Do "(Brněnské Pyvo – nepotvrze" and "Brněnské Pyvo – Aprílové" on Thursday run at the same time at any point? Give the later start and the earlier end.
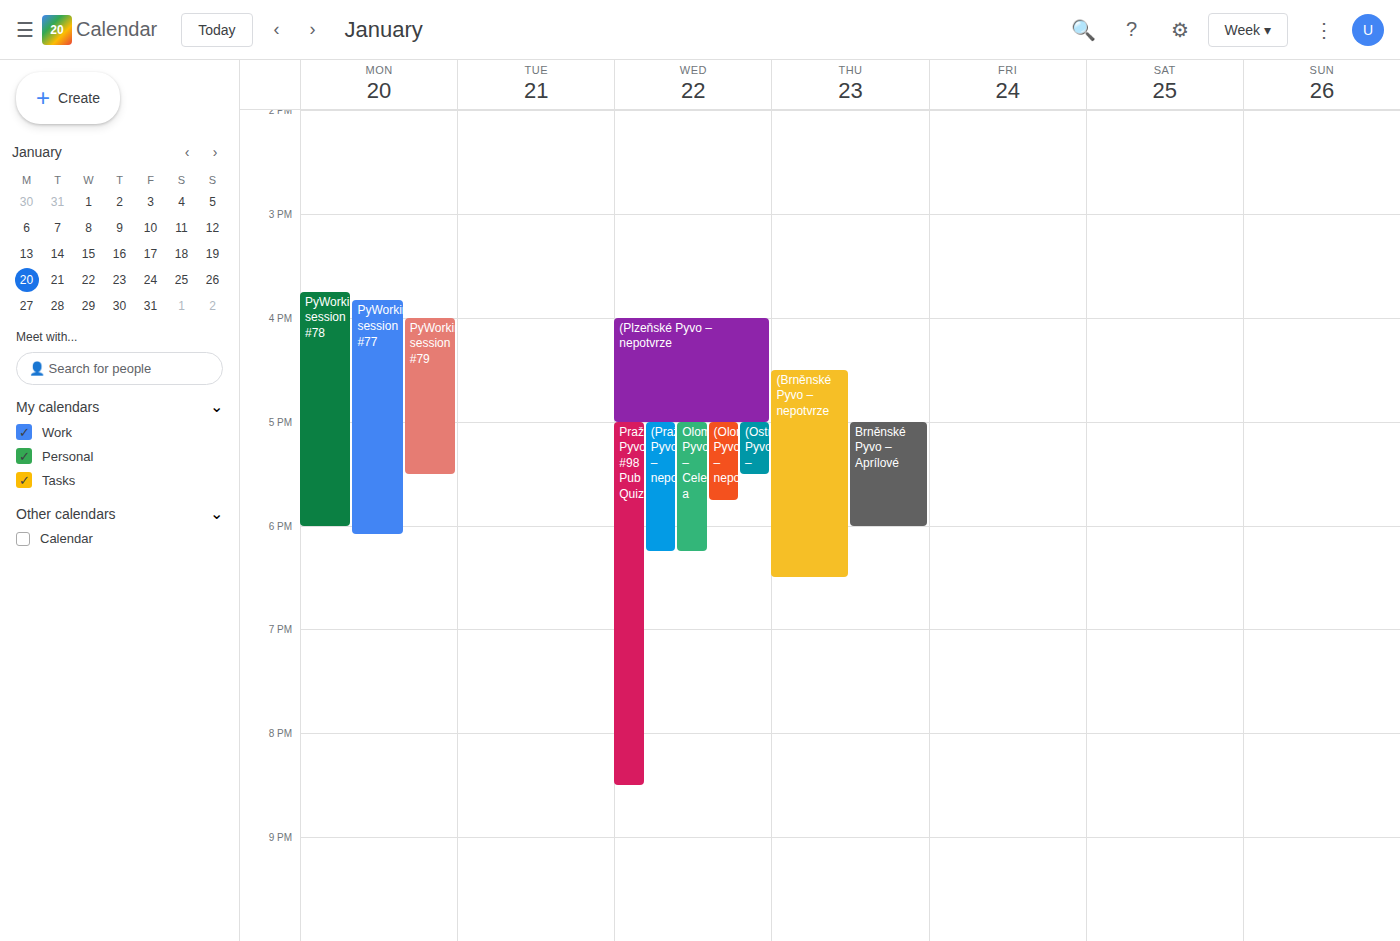
"Brněnské Pyvo – Aprílové" runs 5:00 PM to 6:00 PM, inside "(Brněnské Pyvo – nepotvrze" -- they overlap.